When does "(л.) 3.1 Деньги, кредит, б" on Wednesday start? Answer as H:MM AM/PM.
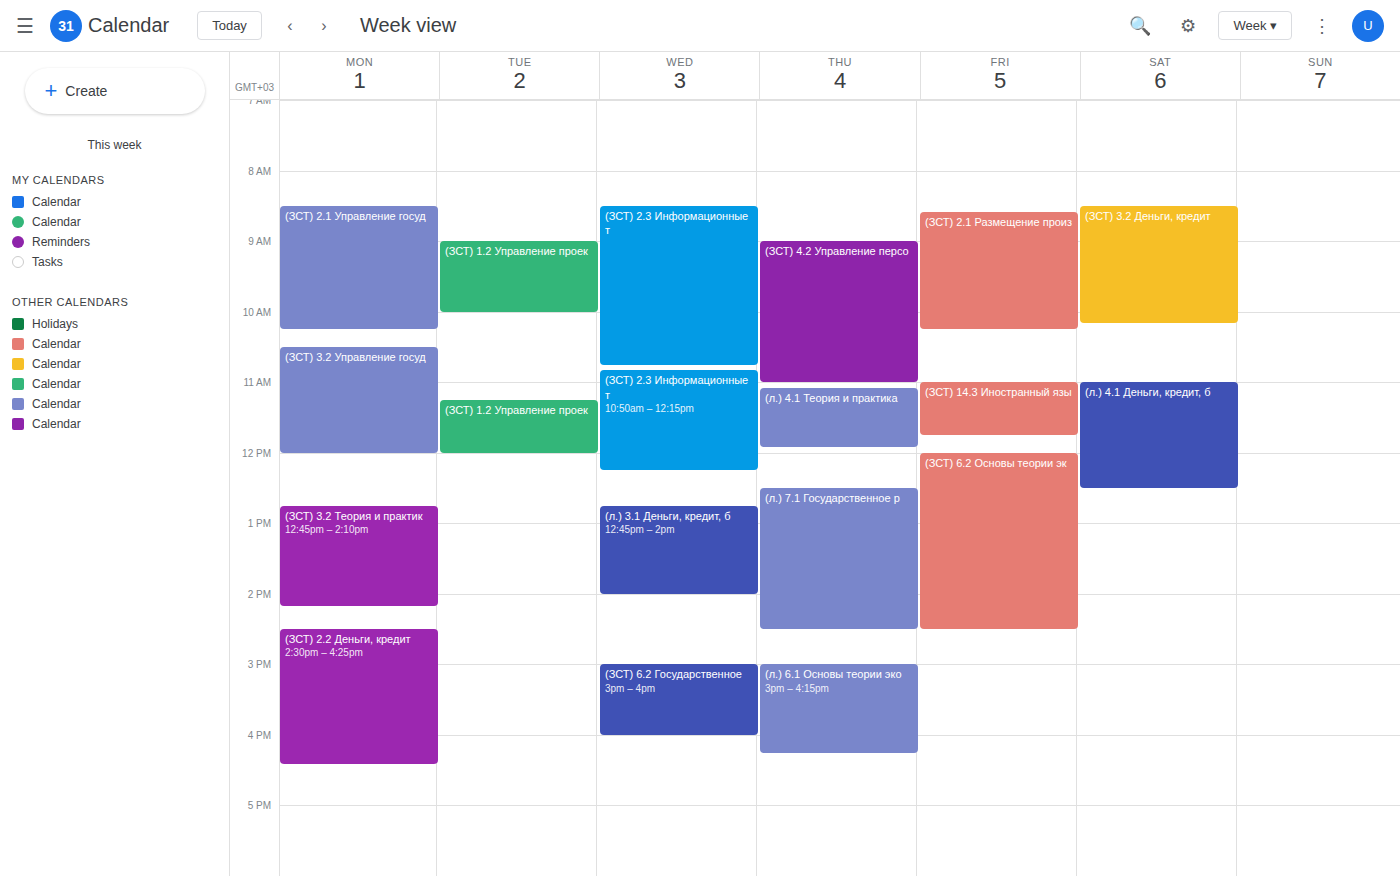
12:45 PM